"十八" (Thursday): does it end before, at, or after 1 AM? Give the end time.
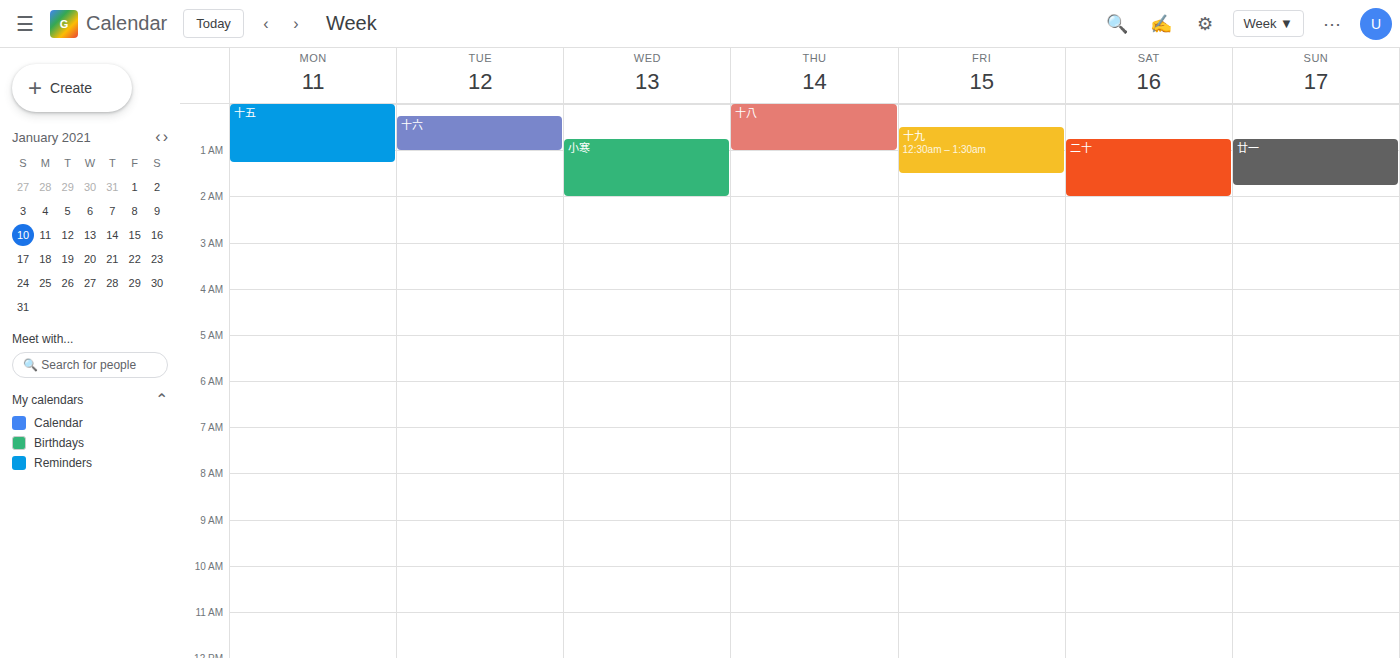
1:00 AM -- exactly at 1 AM, on the 1 AM line.